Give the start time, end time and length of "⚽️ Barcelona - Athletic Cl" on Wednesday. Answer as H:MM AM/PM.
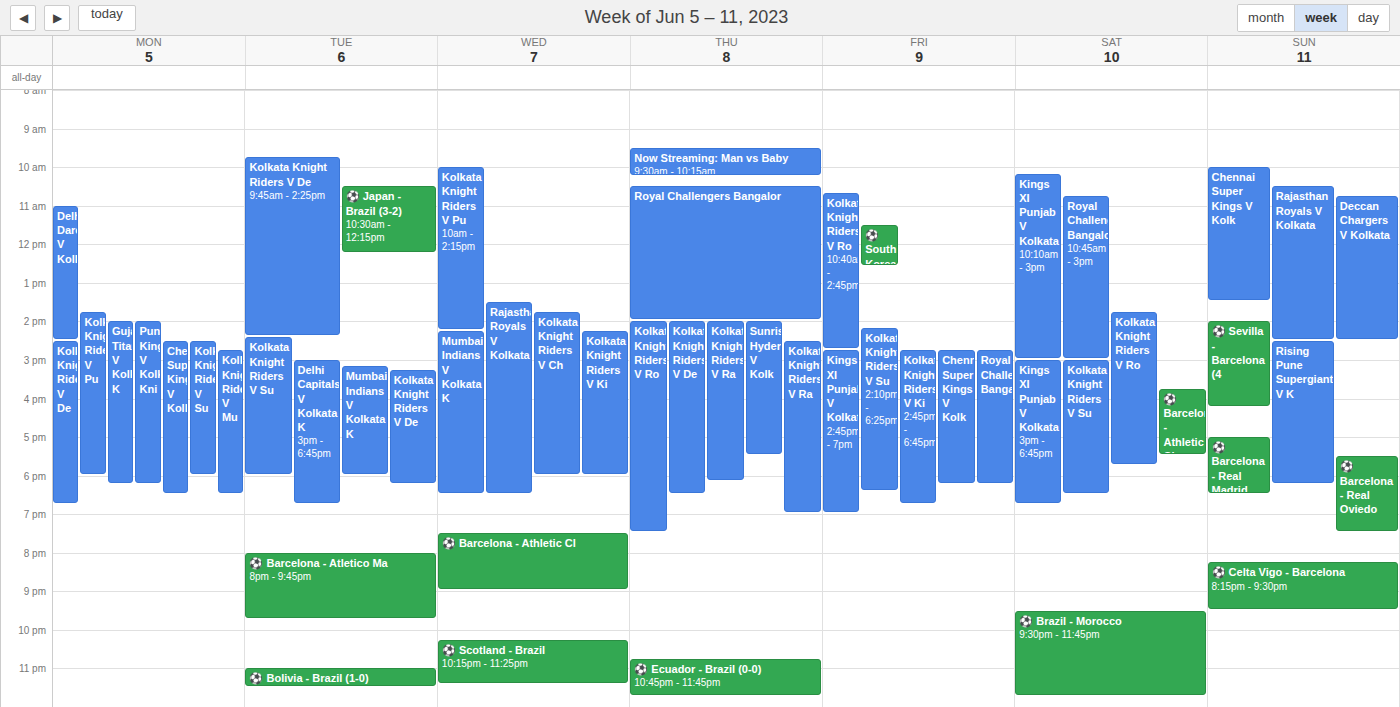
7:30 PM to 9:00 PM, 1 hour 30 minutes